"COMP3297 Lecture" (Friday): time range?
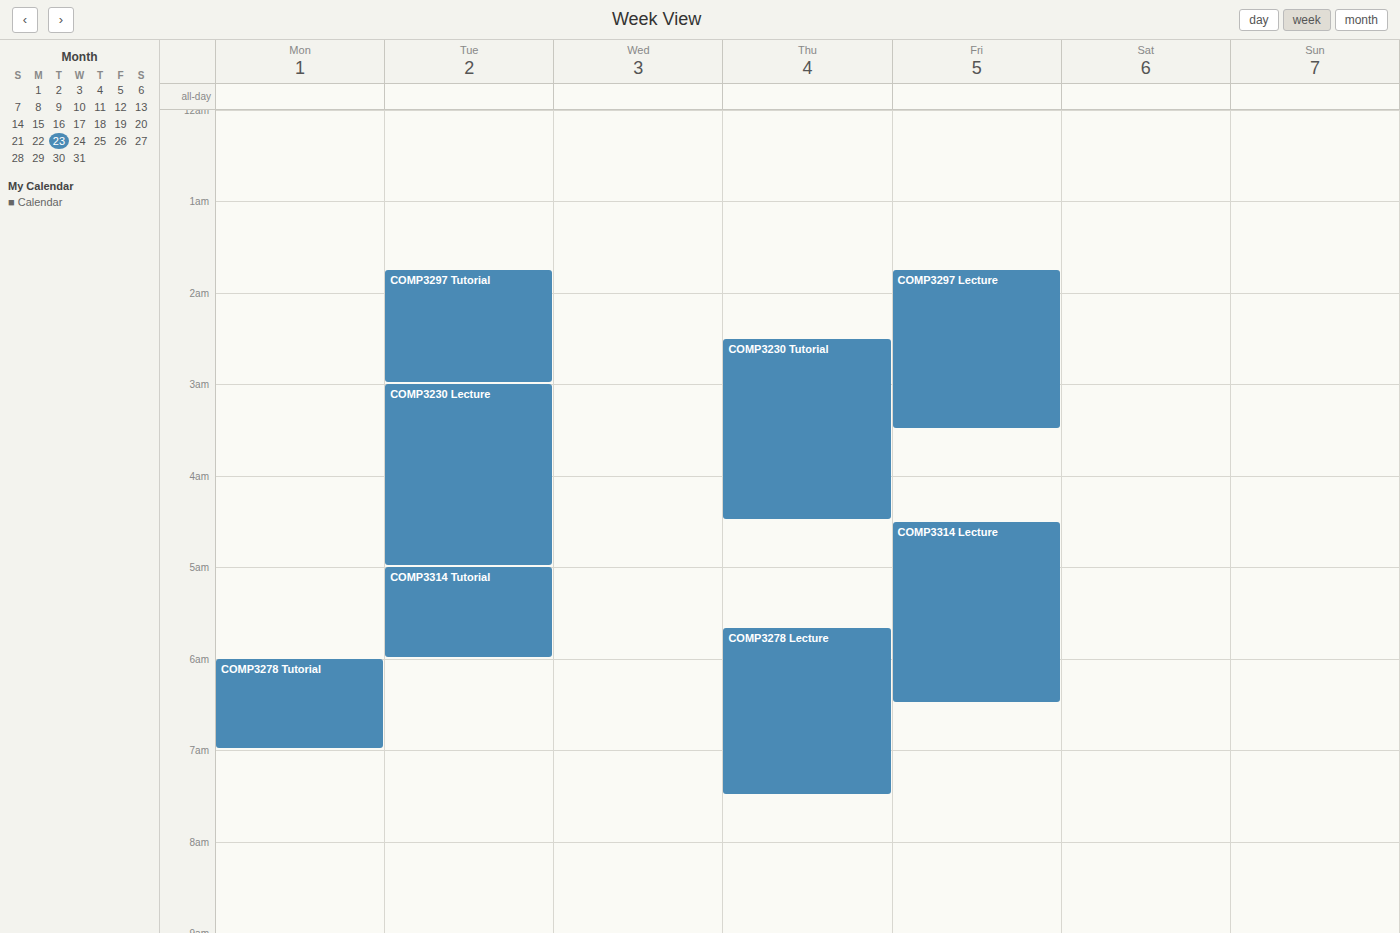
1:45 AM to 3:30 AM